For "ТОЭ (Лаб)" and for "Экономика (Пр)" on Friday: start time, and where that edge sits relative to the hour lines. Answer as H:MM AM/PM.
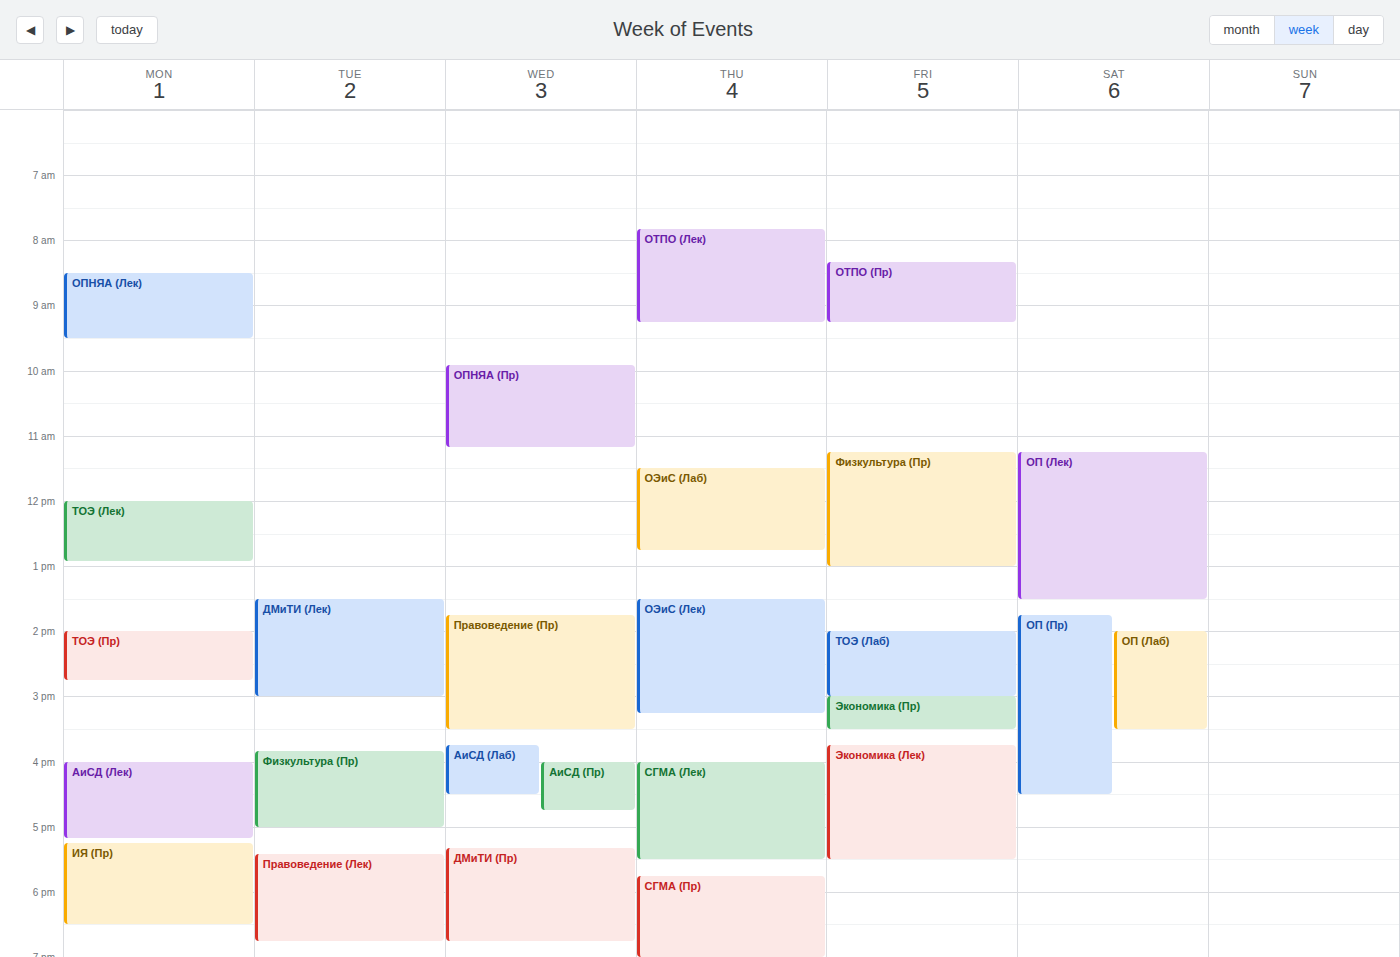
"ТОЭ (Лаб)": 2:00 PM, exactly on the 2 PM line. "Экономика (Пр)": 3:00 PM, exactly on the 3 PM line.